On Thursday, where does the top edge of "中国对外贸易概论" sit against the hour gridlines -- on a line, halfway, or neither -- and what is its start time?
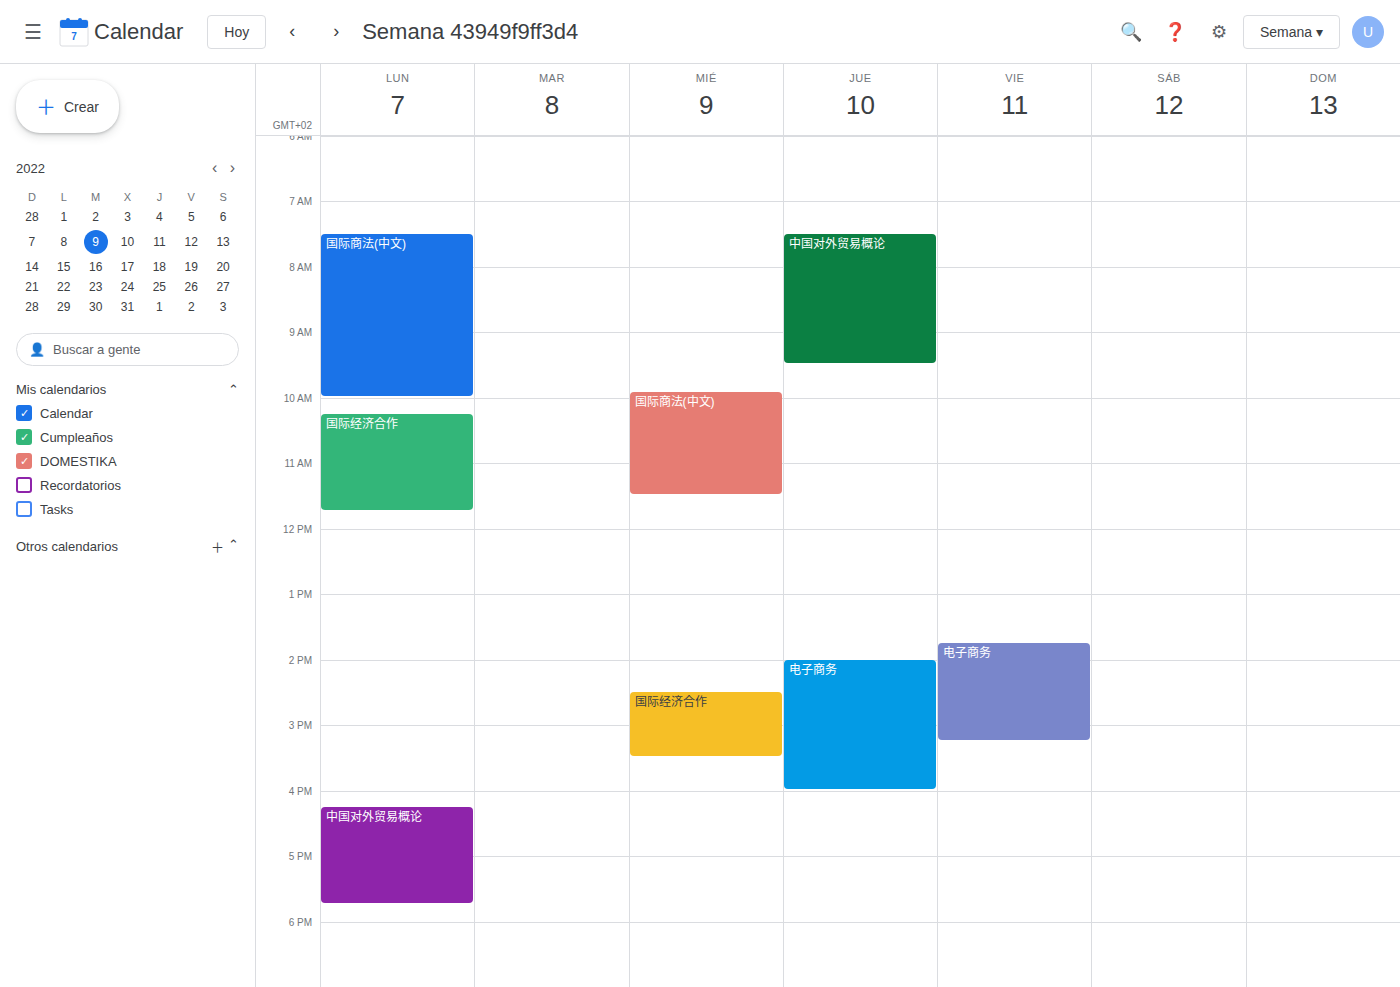
7:30 AM -- halfway between the 7 AM and 8 AM lines.